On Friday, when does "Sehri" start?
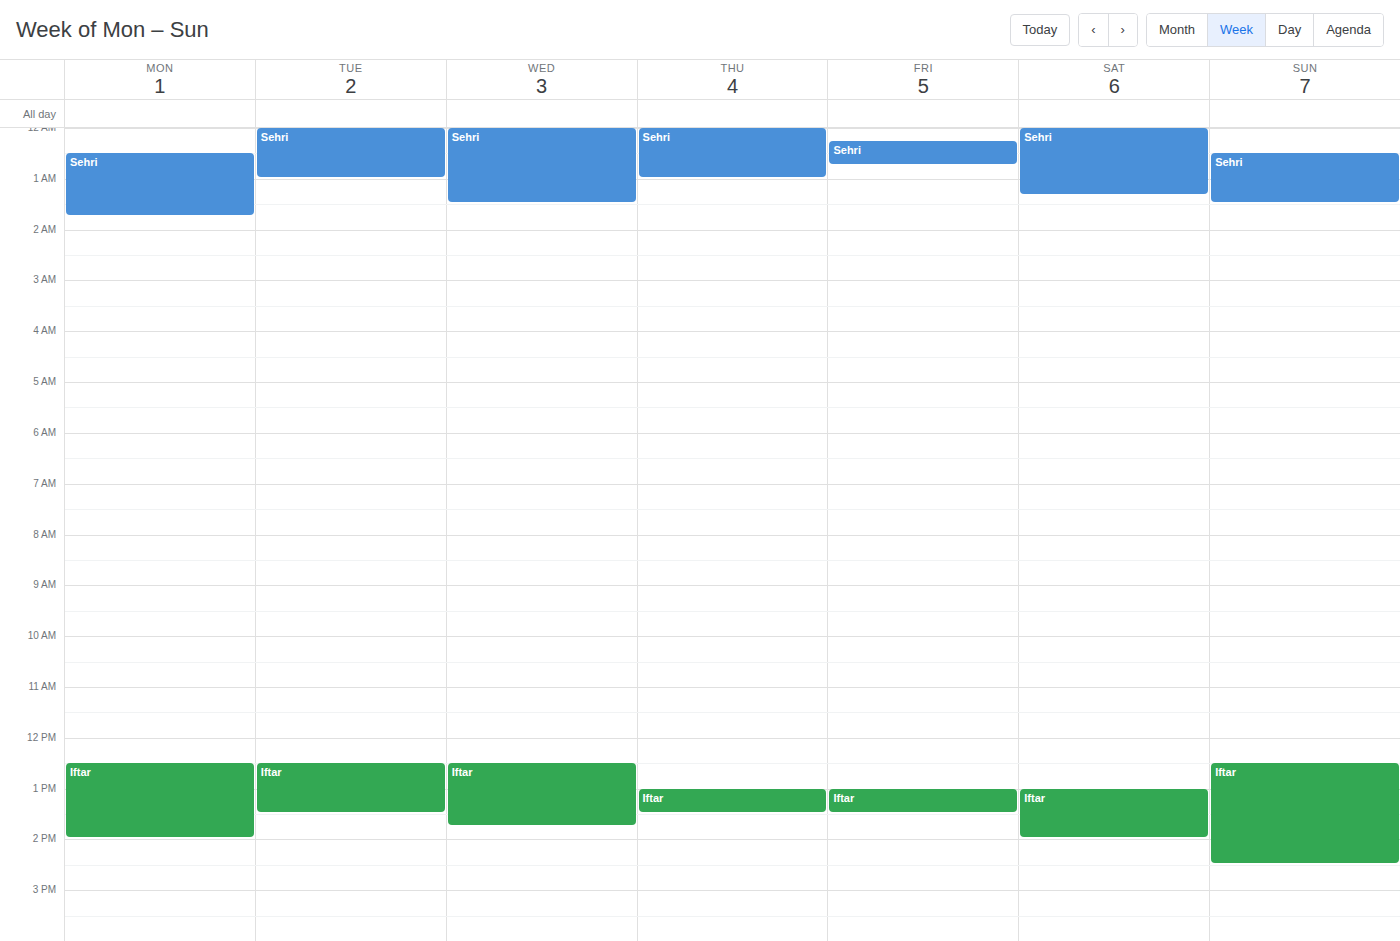
12:15 AM